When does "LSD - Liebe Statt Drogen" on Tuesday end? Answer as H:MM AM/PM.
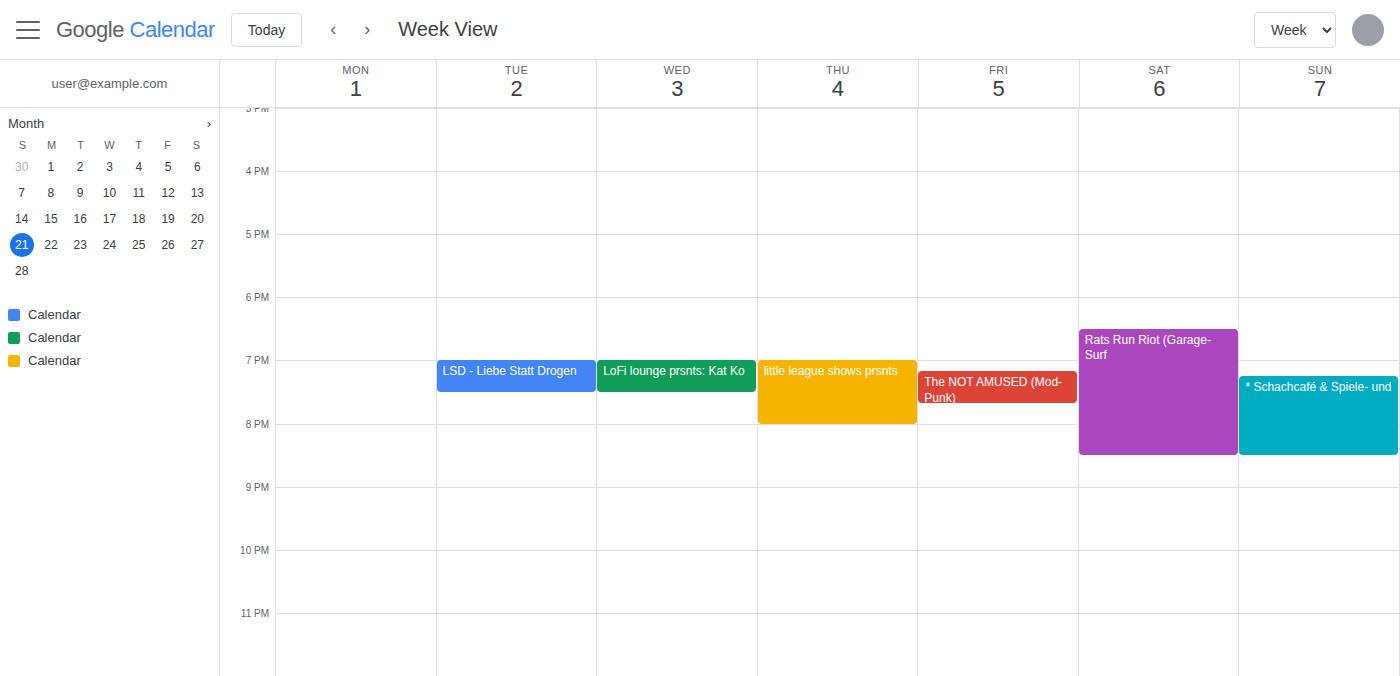
7:30 PM